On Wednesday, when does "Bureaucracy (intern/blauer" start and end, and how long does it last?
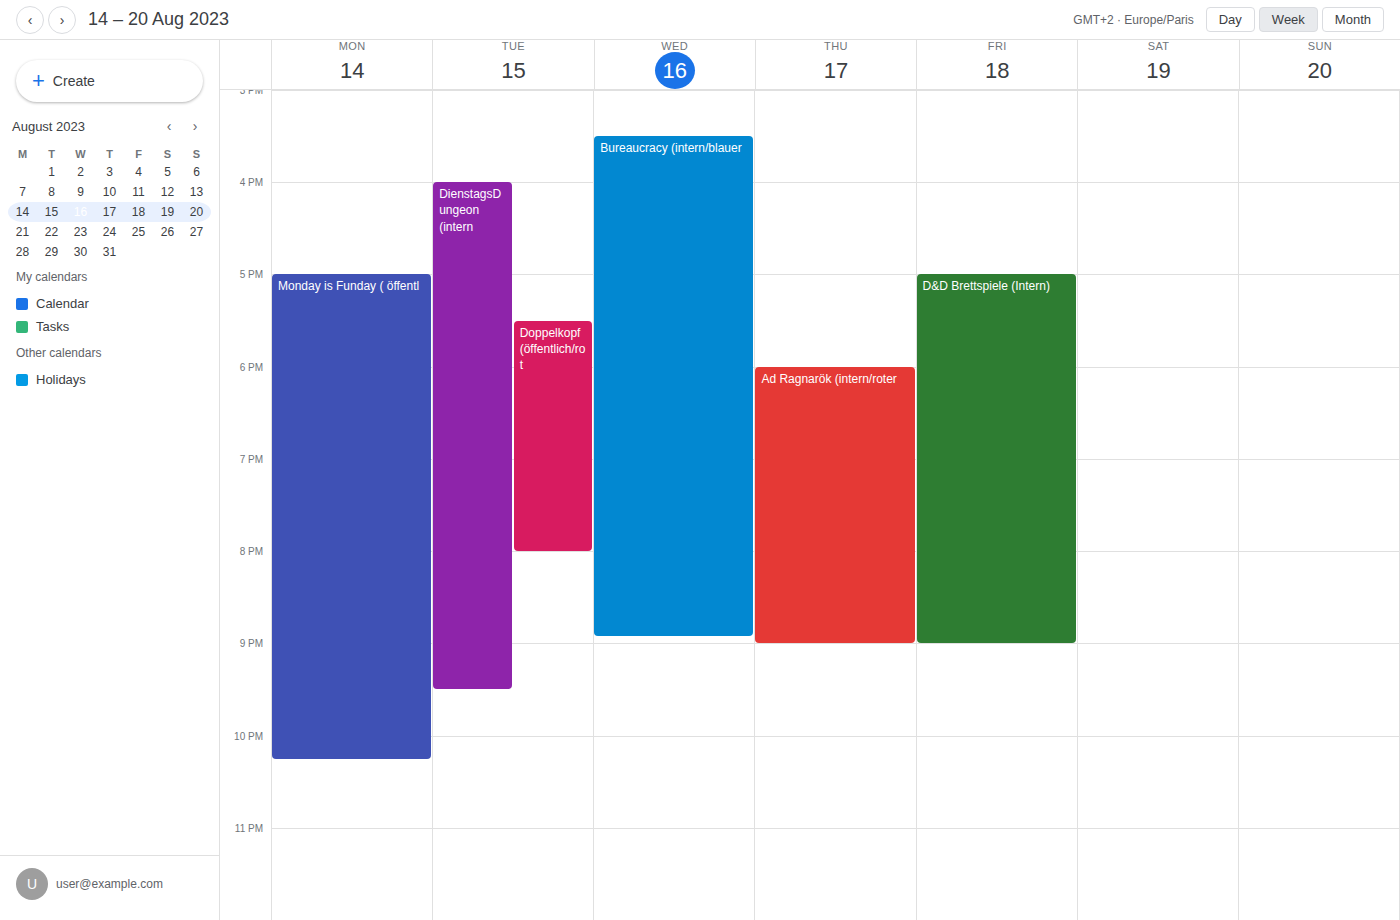
3:30 PM to 8:55 PM, 5 hours 25 minutes